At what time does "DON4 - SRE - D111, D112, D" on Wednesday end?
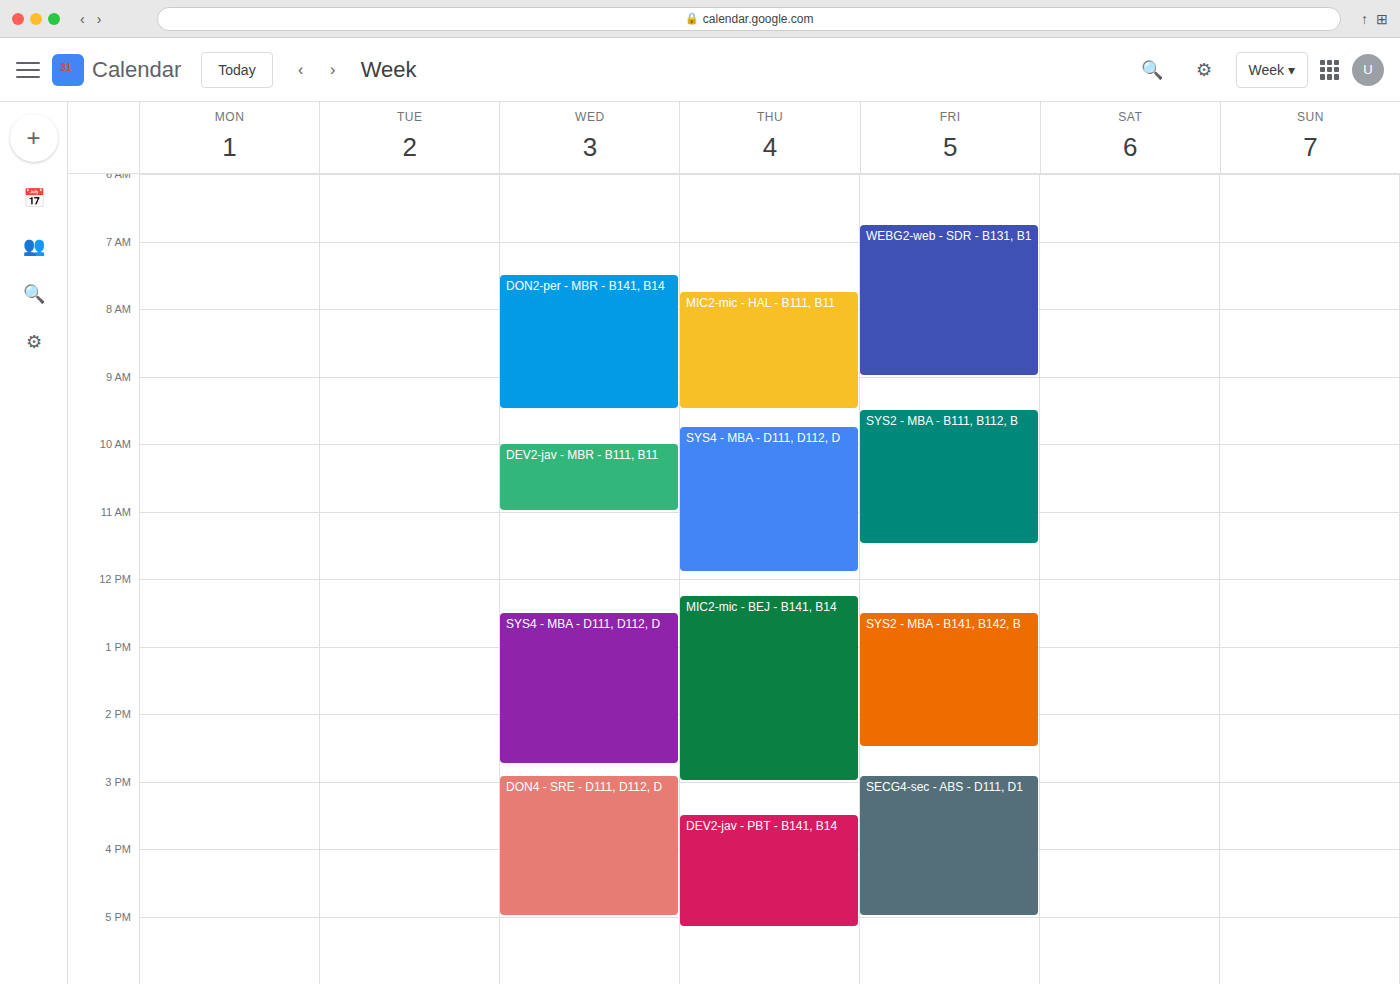
5:00 PM